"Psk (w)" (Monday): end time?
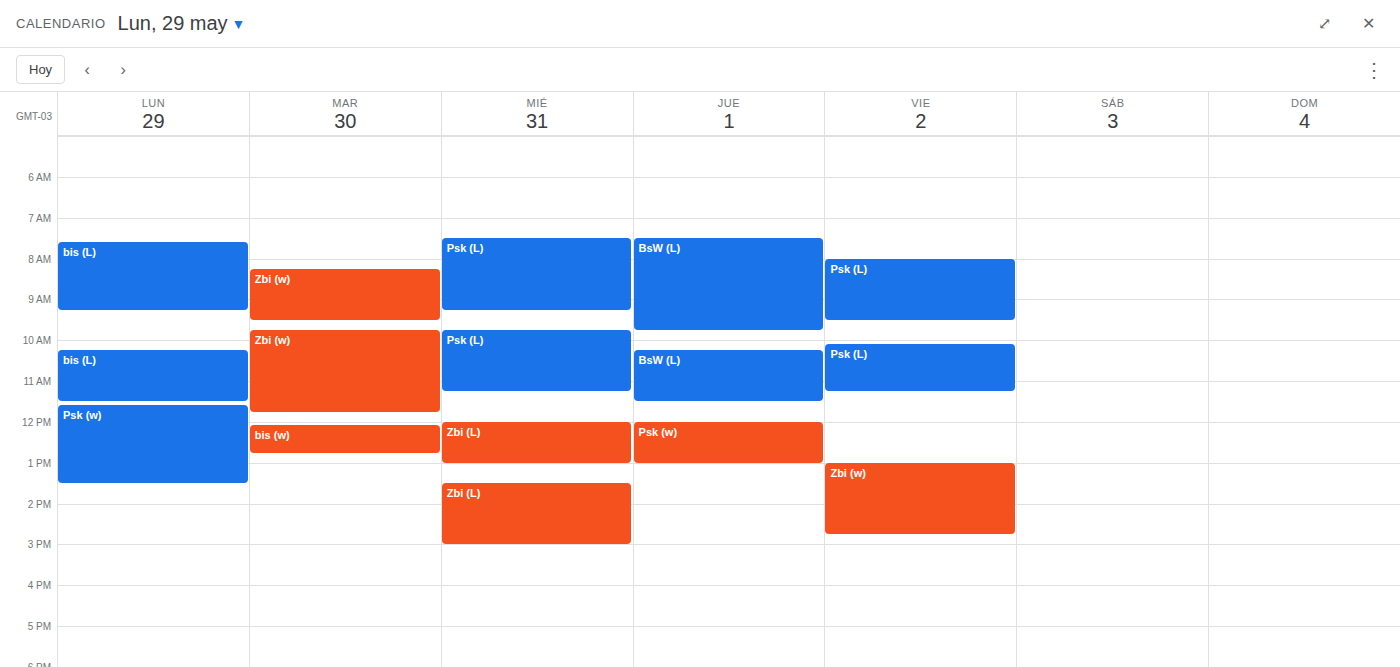
13:30